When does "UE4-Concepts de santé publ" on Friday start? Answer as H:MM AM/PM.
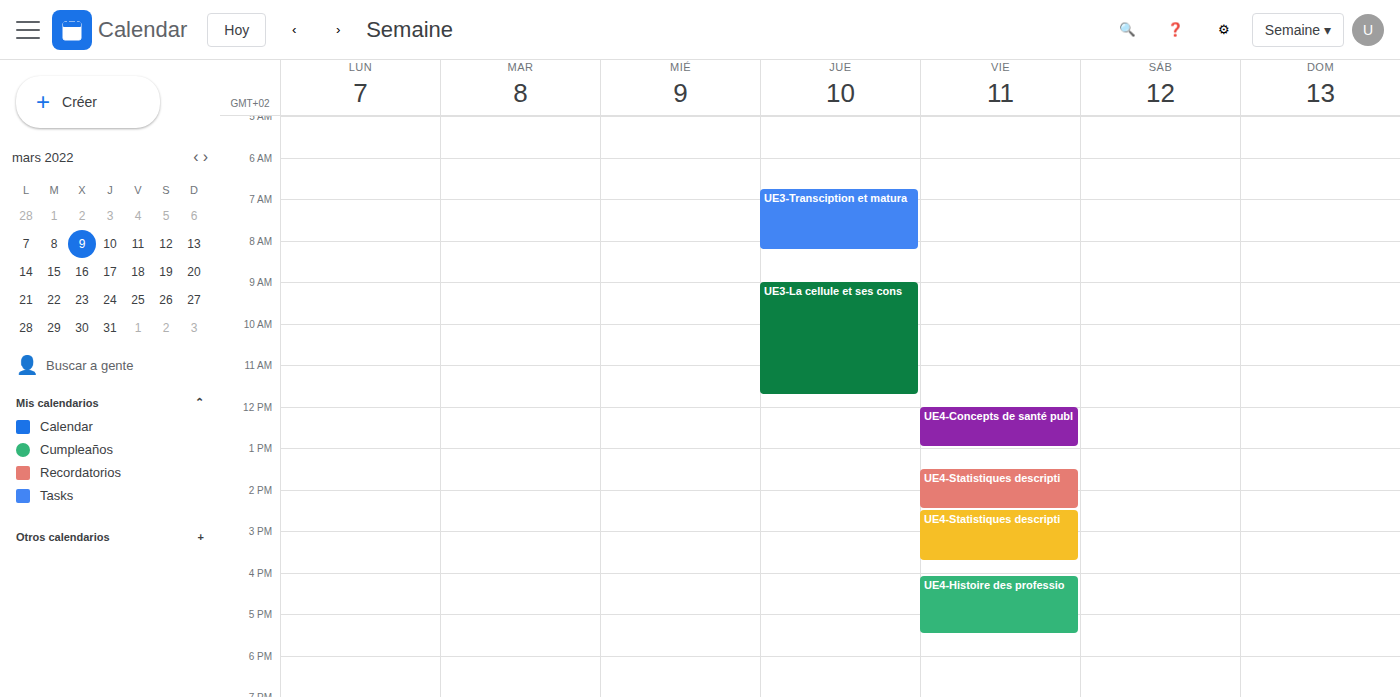
12:00 PM